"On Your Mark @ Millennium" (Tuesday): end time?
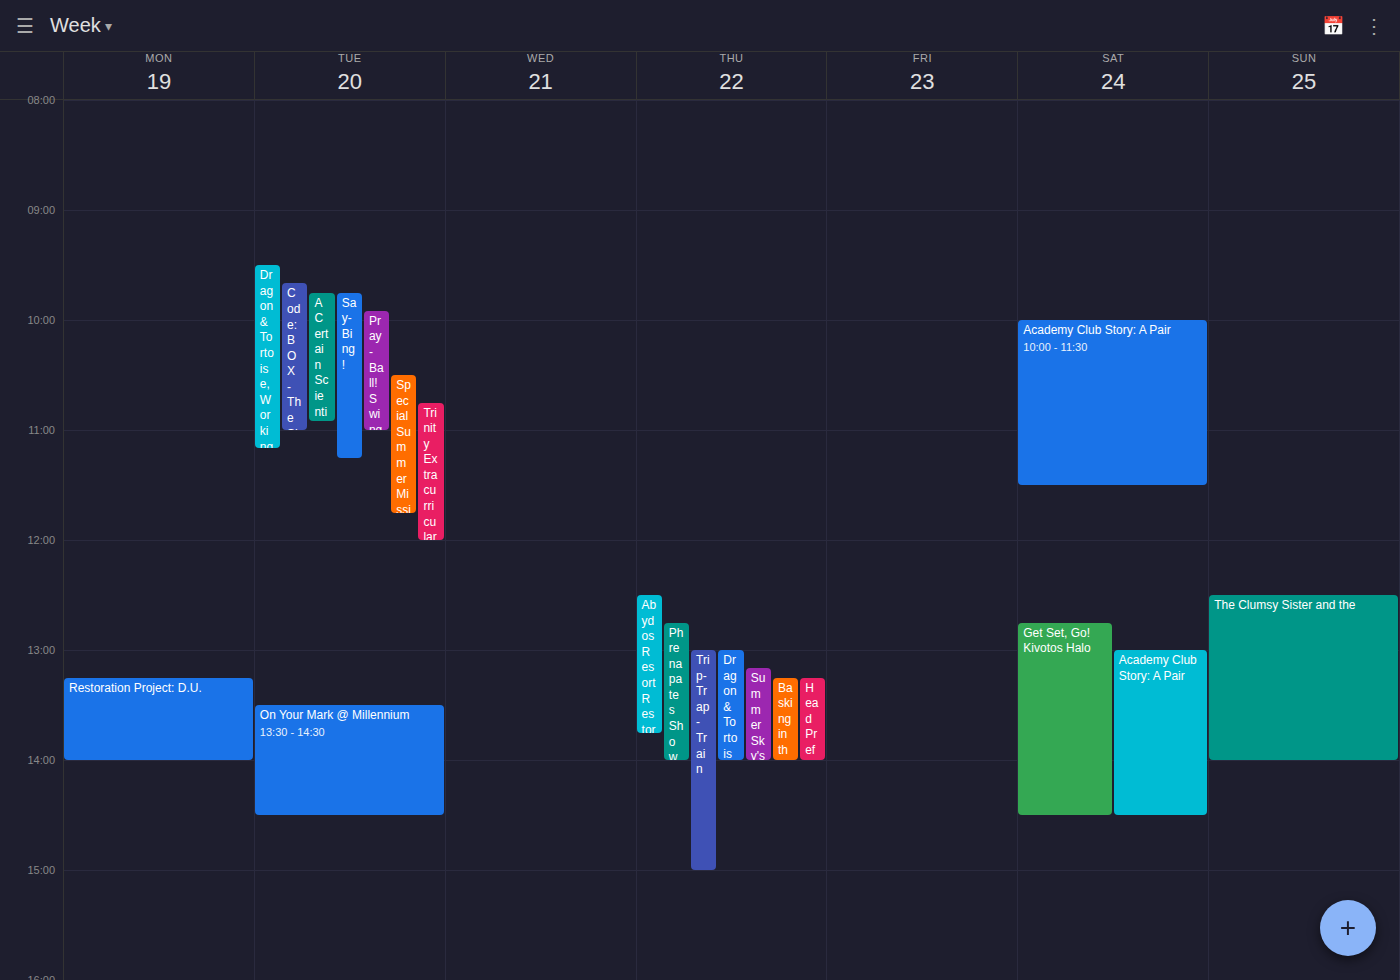
2:30 PM